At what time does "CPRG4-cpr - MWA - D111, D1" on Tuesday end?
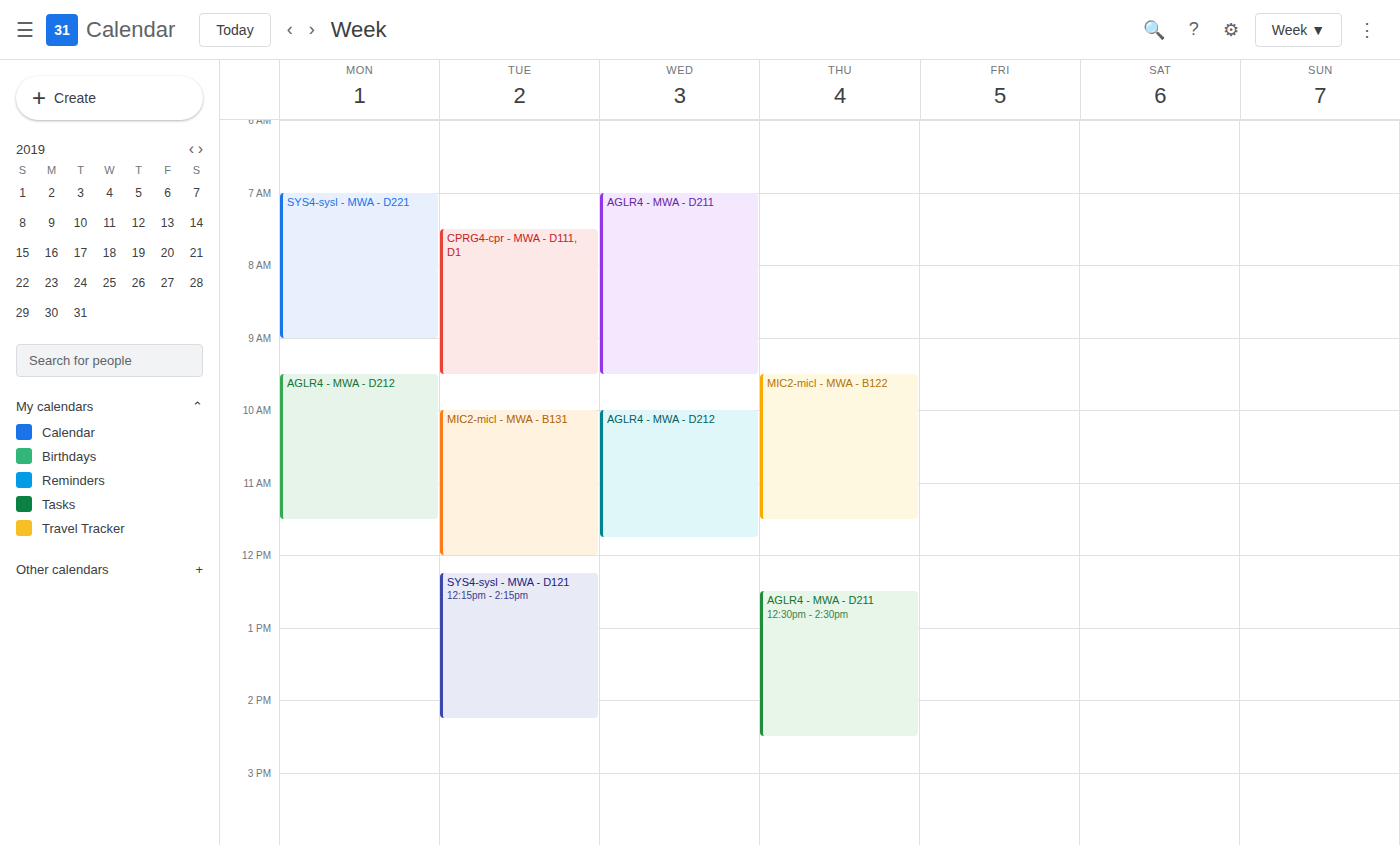
09:30